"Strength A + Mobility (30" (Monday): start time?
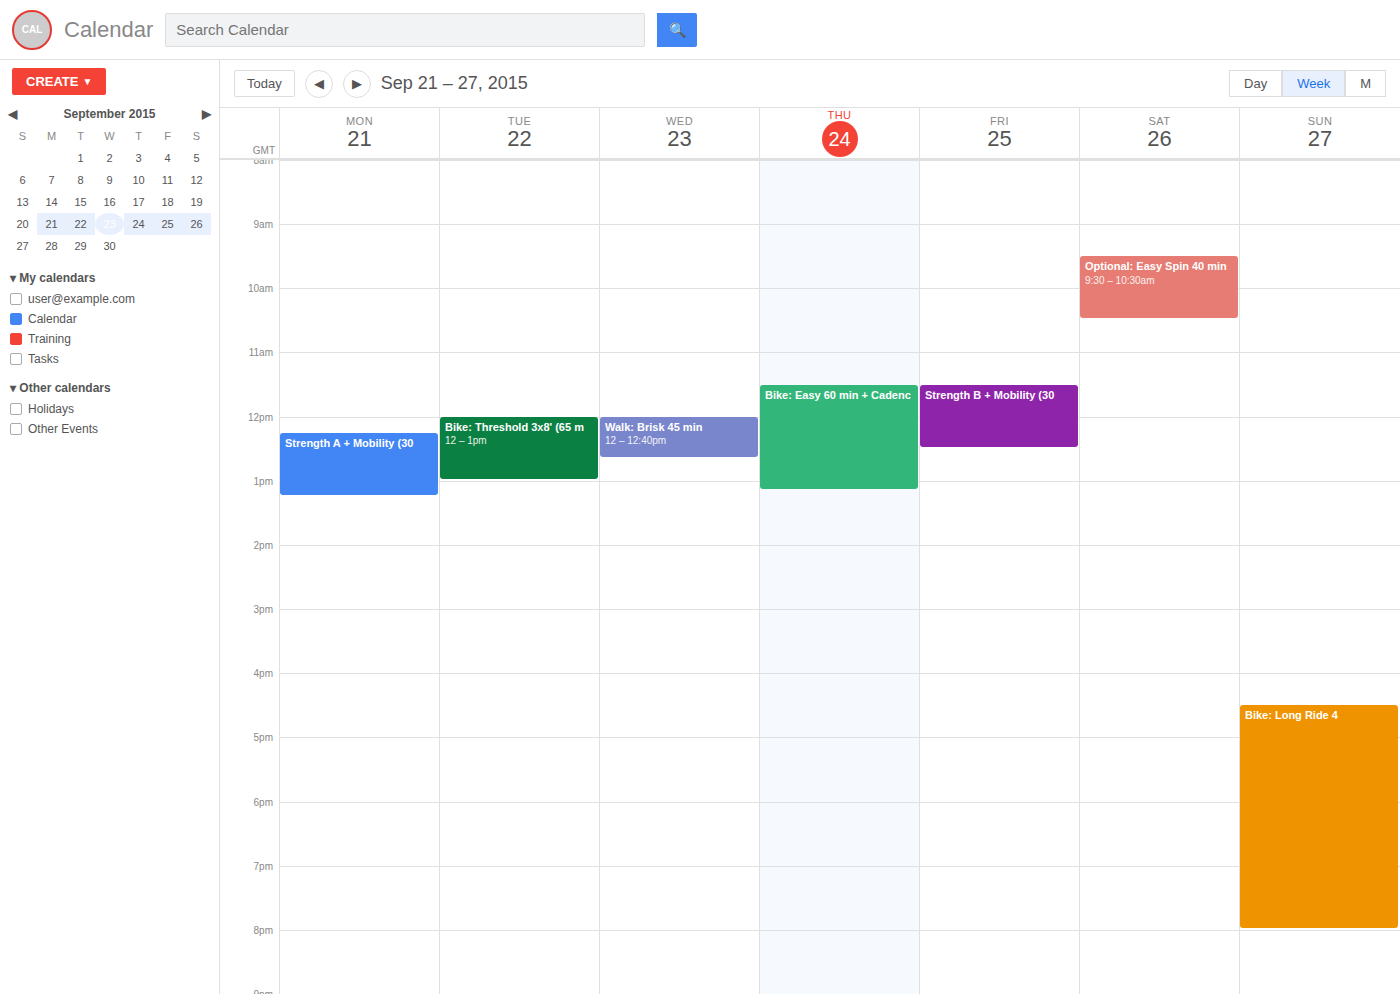
12:15 PM